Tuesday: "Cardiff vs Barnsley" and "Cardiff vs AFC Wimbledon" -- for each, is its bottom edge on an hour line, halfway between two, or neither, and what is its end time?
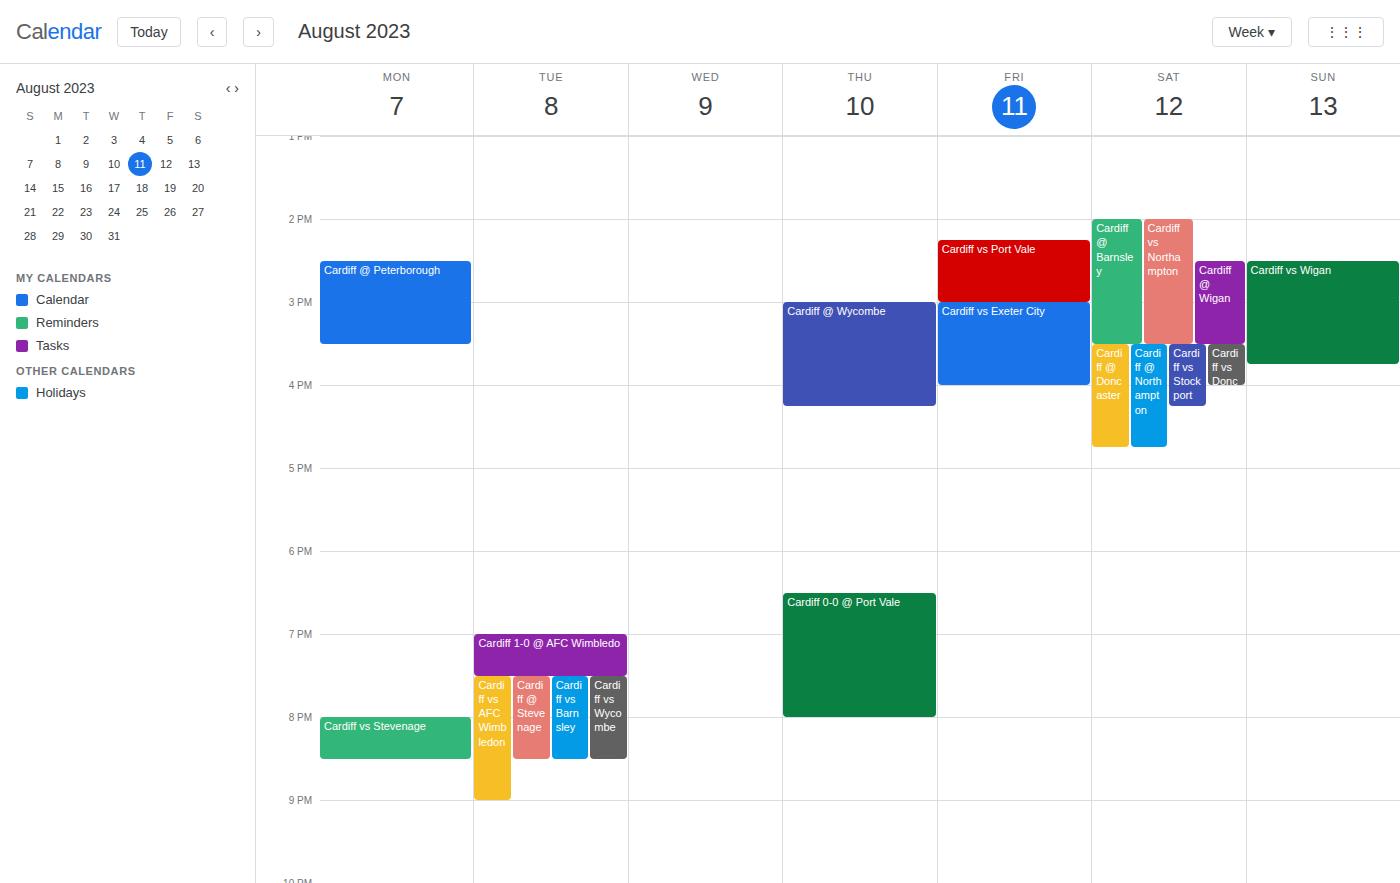
"Cardiff vs Barnsley": 8:30 PM, halfway between the 8 PM and 9 PM lines. "Cardiff vs AFC Wimbledon": 9:00 PM, exactly on the 9 PM line.